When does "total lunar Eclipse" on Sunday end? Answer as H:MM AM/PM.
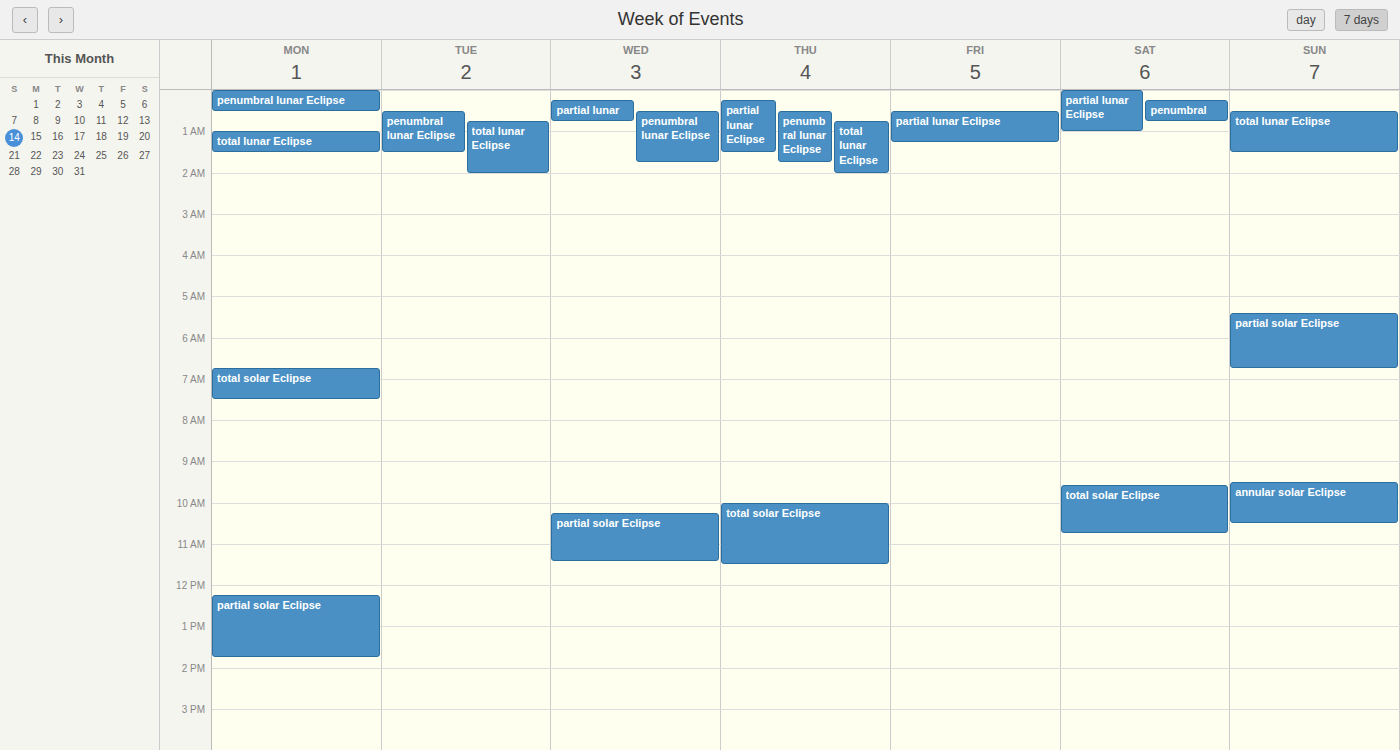
1:30 AM